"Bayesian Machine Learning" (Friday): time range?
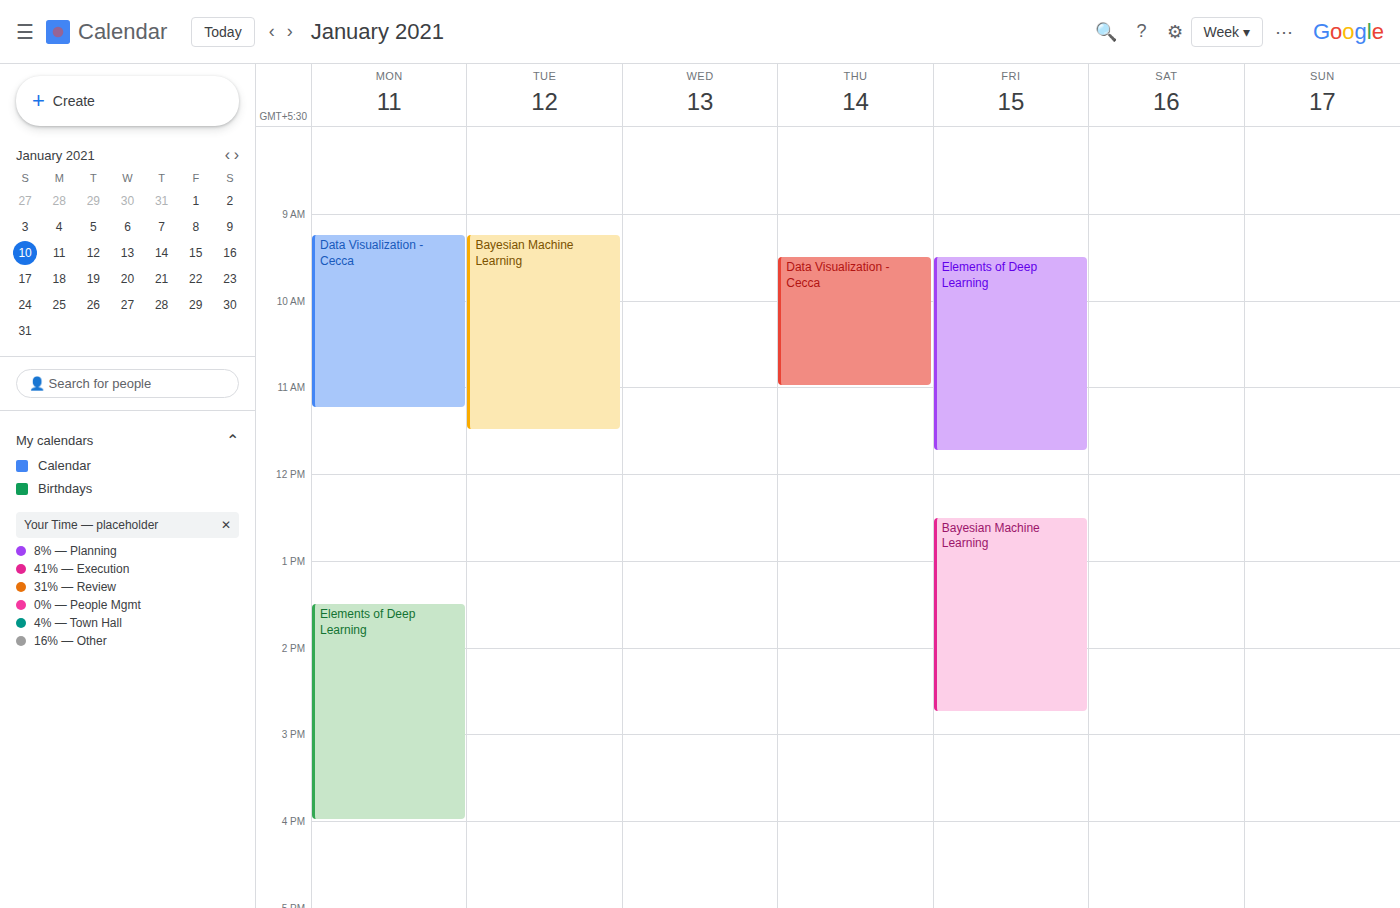
12:30 to 14:45